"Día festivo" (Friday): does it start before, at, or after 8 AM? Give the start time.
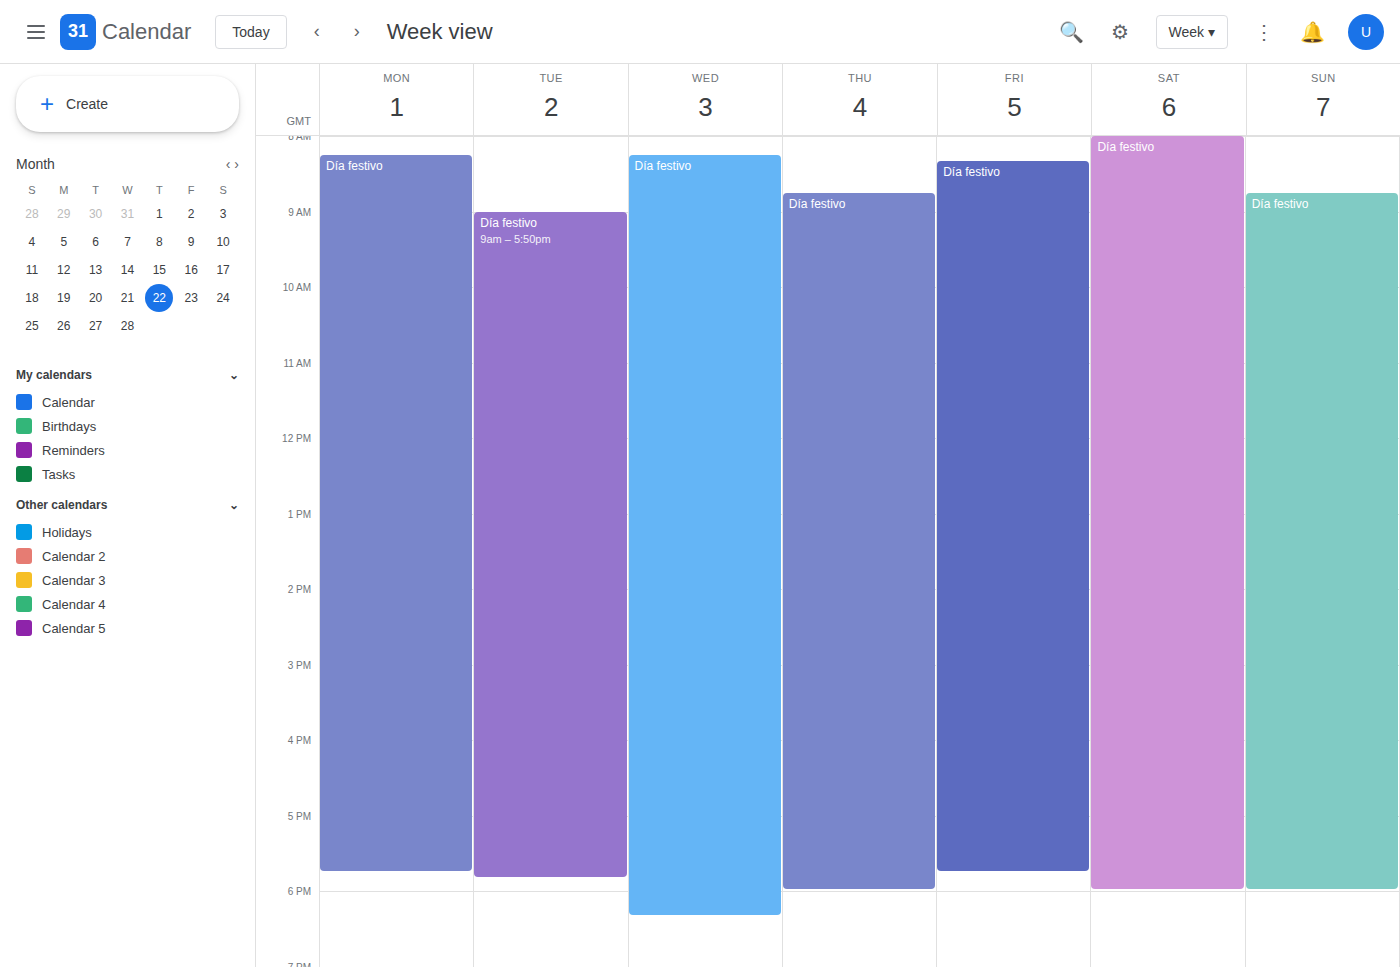
8:20 AM -- after 8 AM, 20 minutes below the 8 AM line.